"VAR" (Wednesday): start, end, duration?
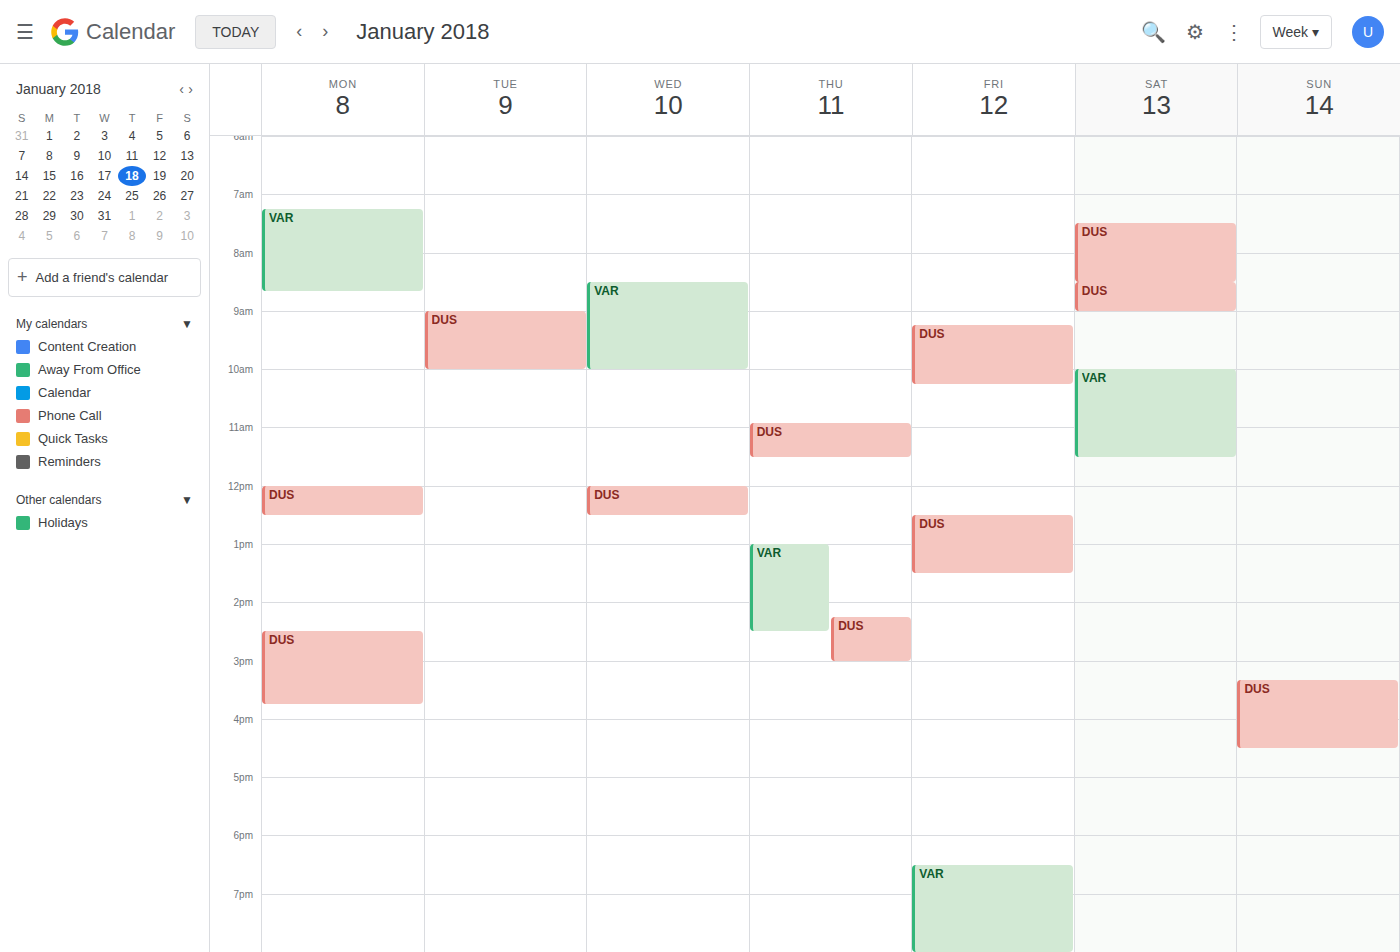
8:30 AM to 10:00 AM, 1 hour 30 minutes